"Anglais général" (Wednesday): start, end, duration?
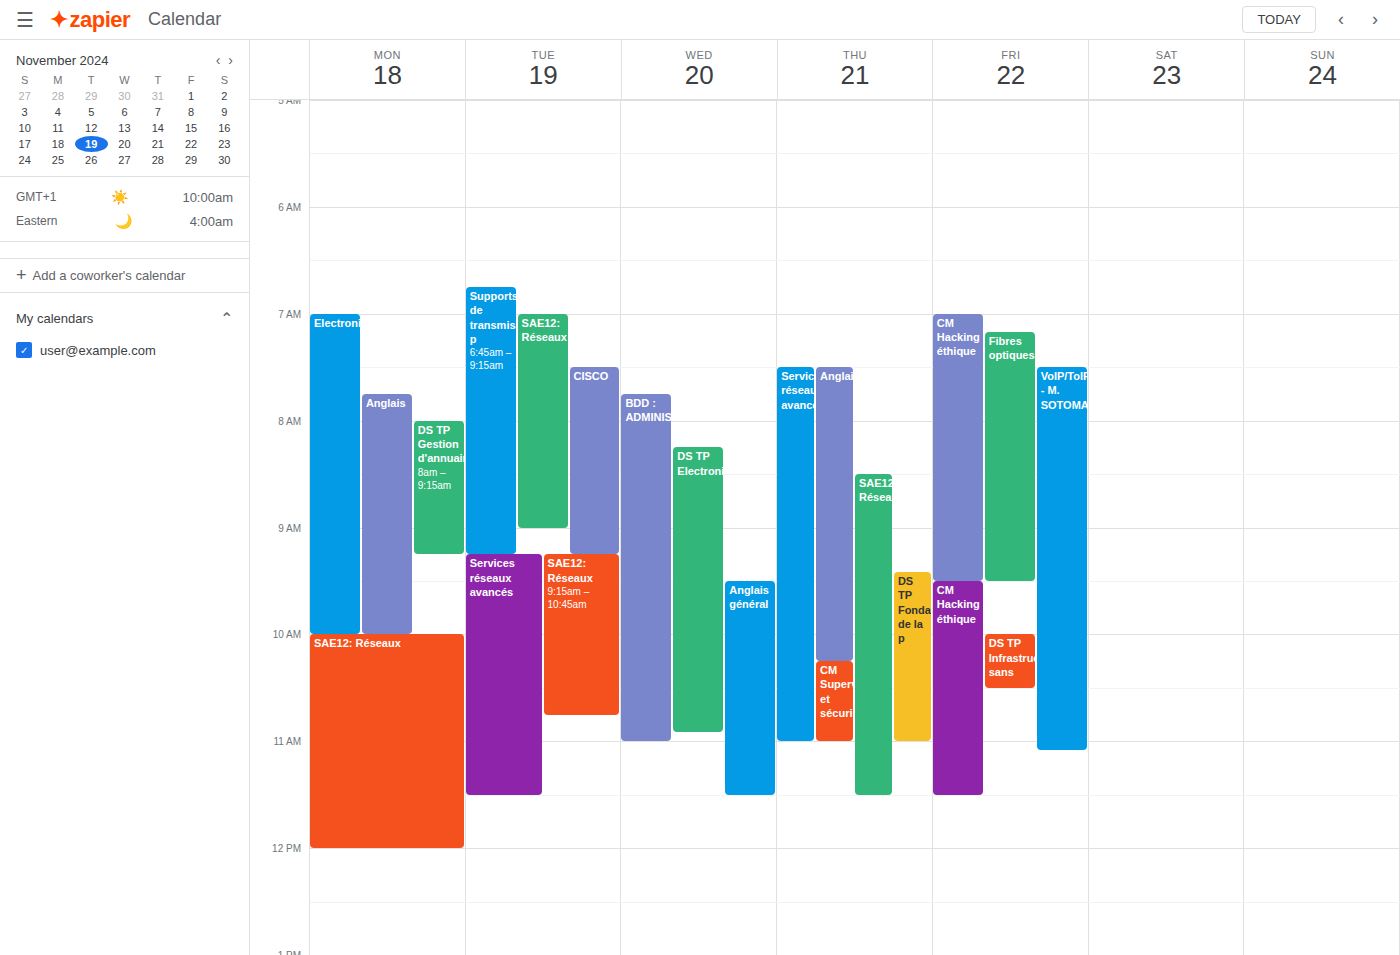
9:30 AM to 11:30 AM, 2 hours